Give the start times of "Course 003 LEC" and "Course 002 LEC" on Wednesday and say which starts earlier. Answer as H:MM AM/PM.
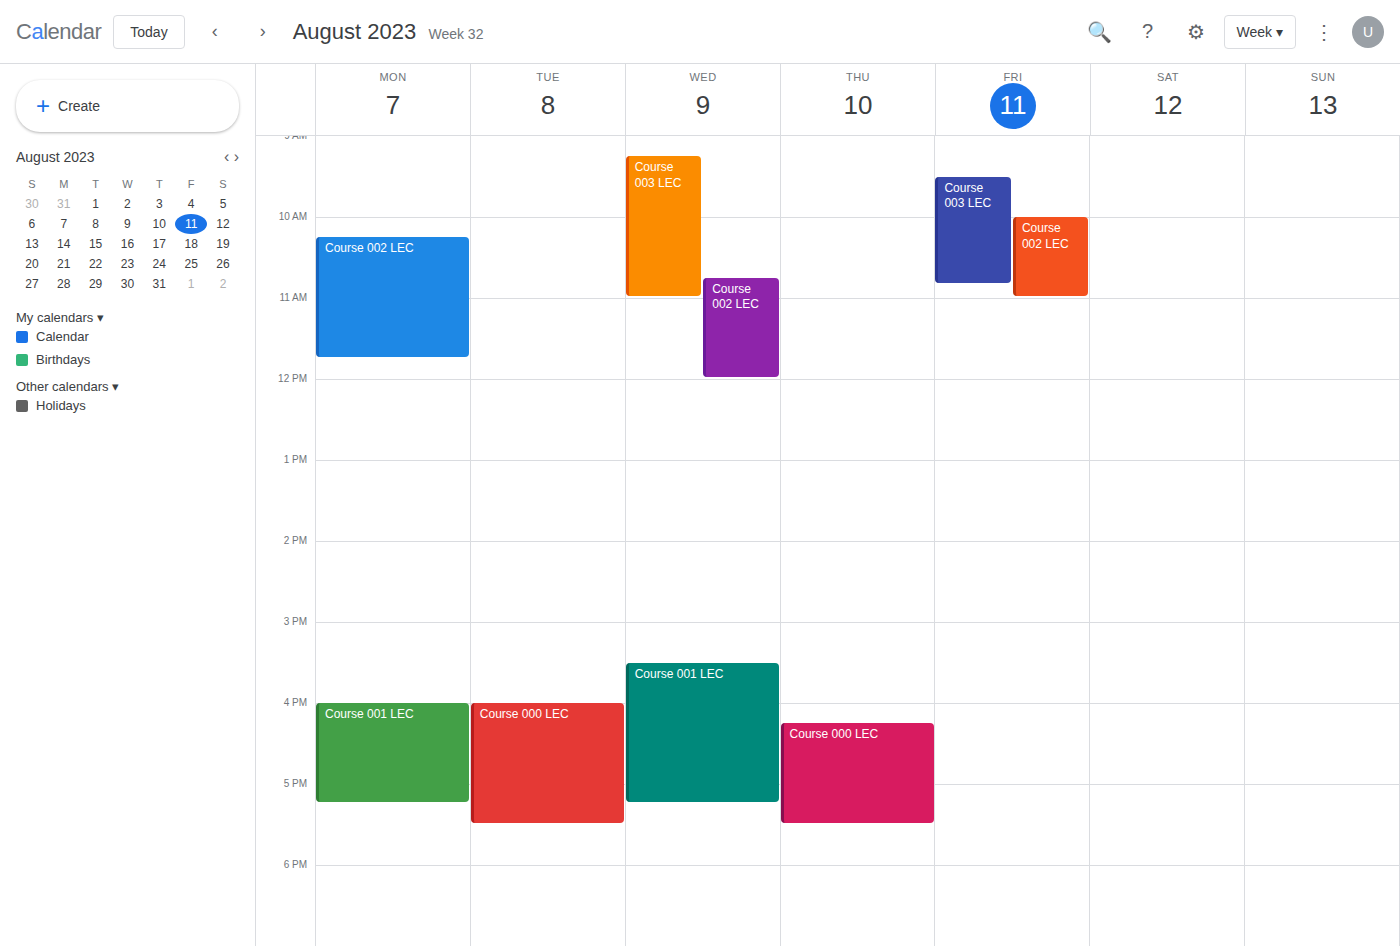
"Course 003 LEC" 9:15 AM; "Course 002 LEC" 10:45 AM.